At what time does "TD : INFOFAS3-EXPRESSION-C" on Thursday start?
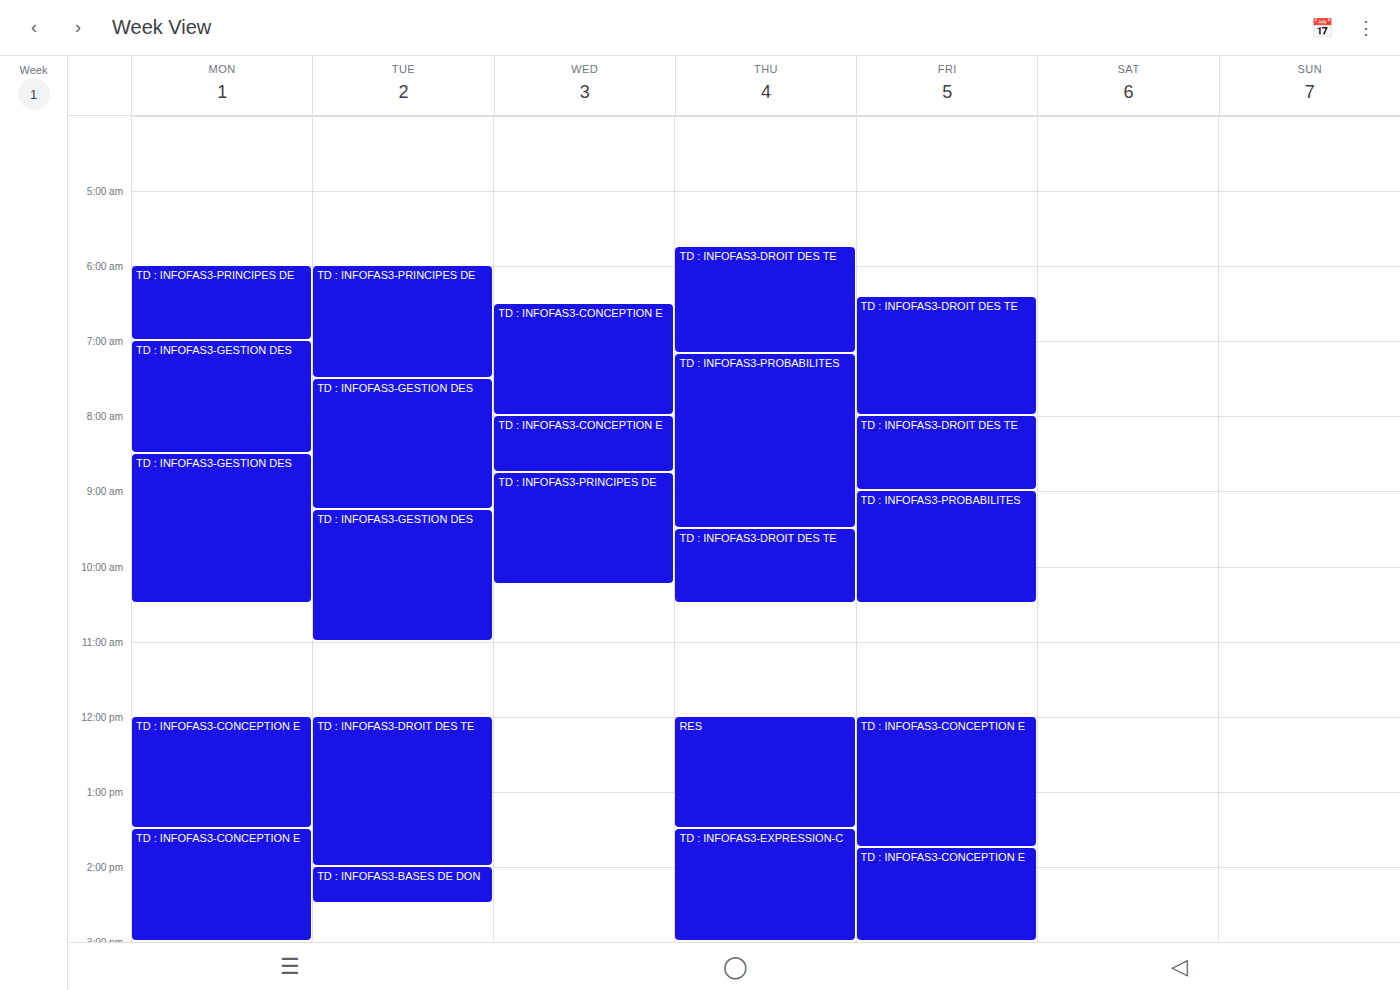
1:30 PM